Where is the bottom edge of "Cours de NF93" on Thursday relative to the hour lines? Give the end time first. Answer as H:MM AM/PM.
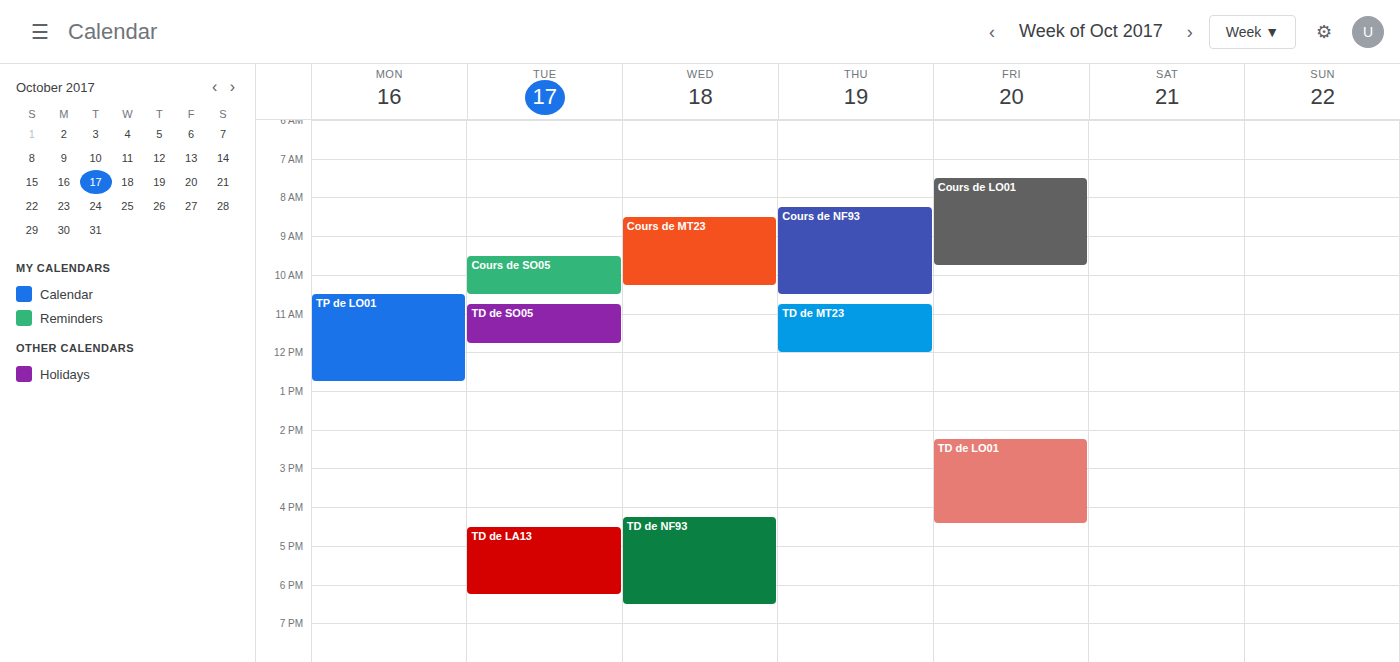
10:30 AM -- halfway between the 10 AM and 11 AM lines.